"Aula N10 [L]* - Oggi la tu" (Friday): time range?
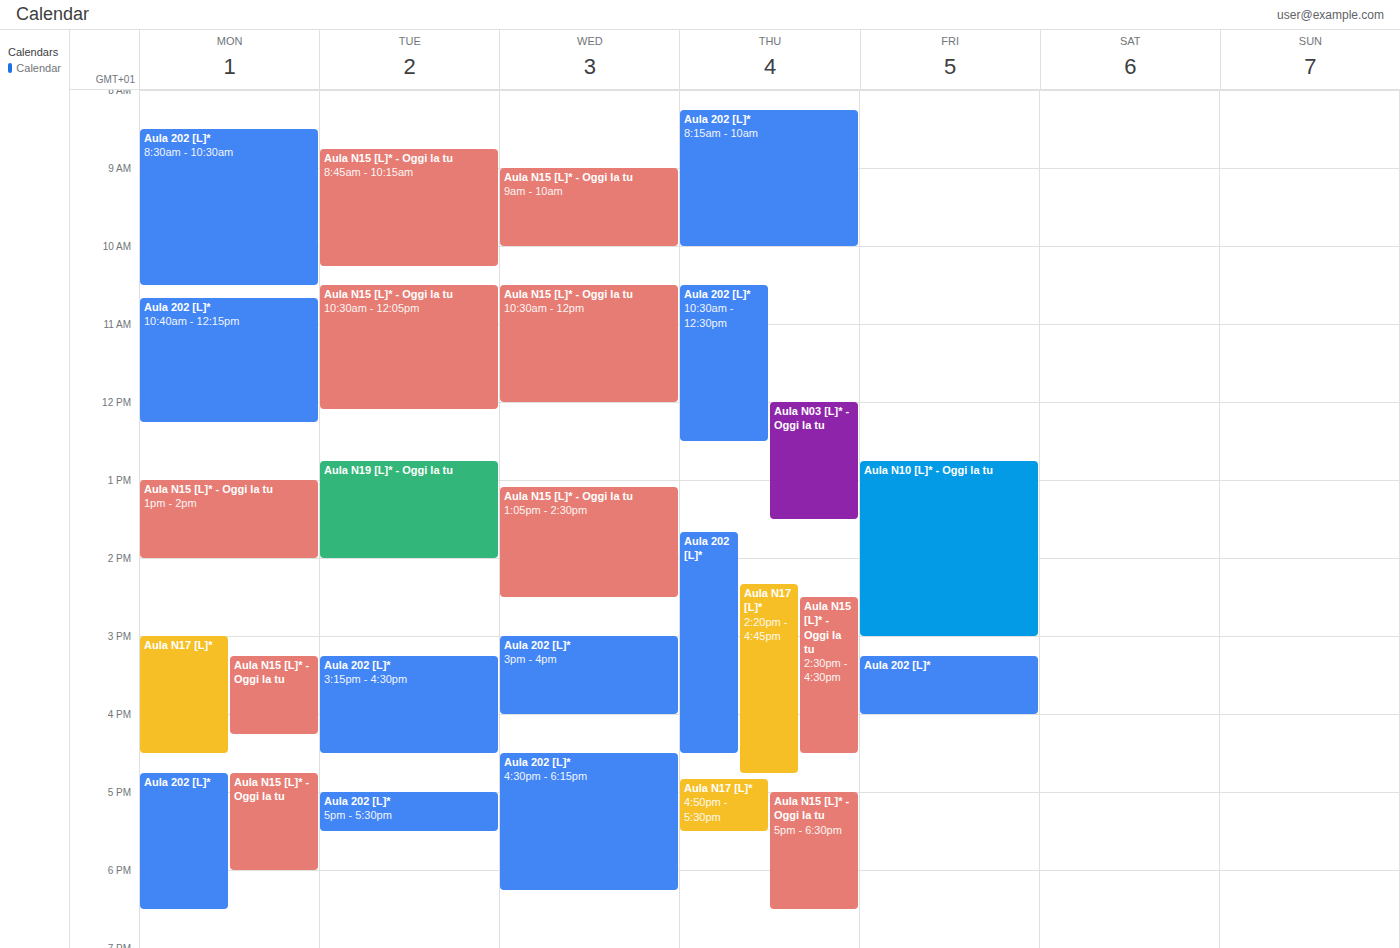
12:45 PM to 3:00 PM